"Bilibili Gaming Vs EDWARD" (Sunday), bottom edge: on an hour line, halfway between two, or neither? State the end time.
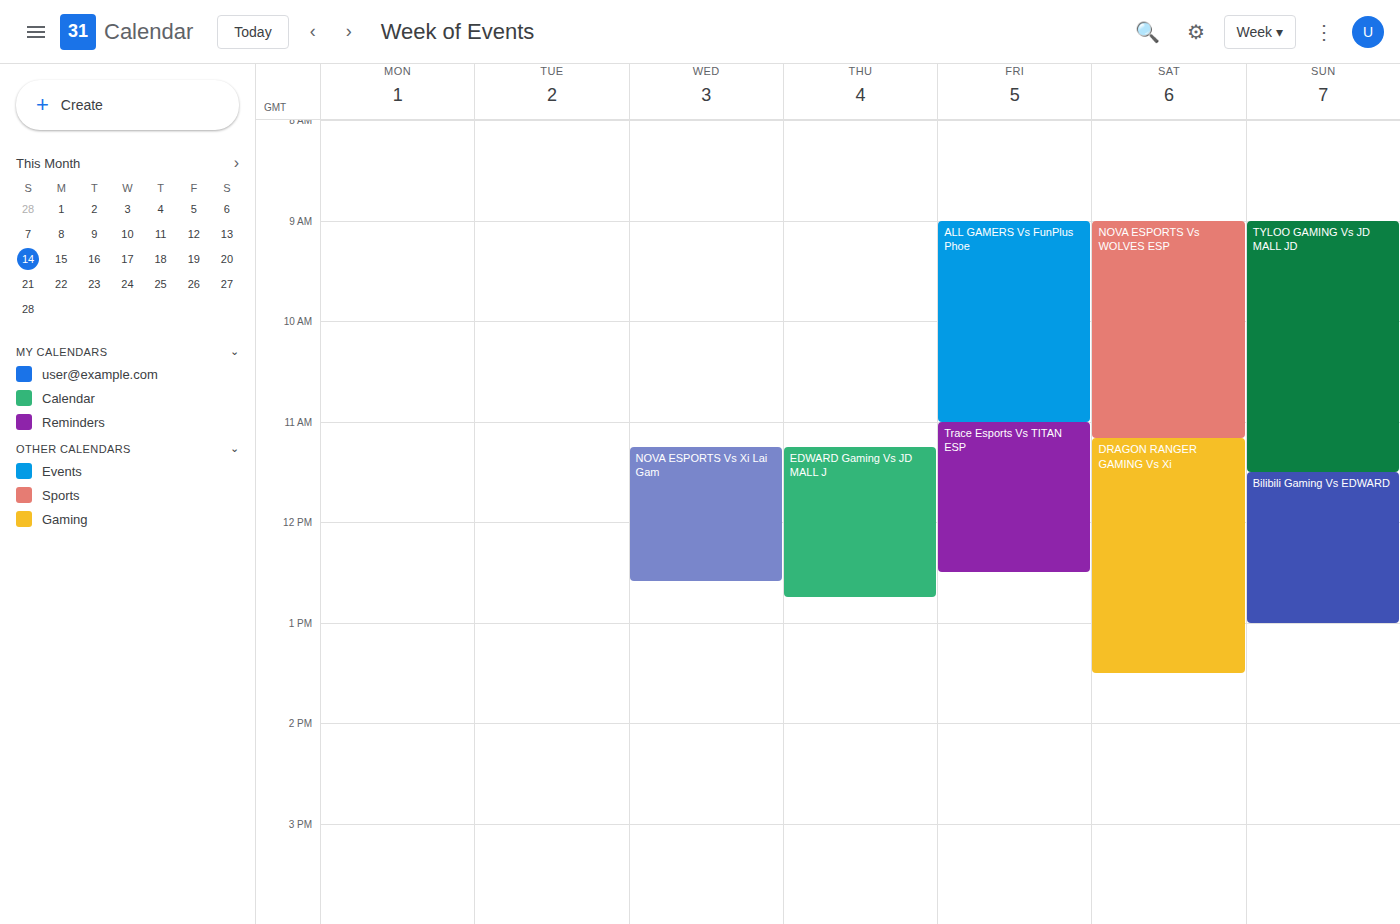
1:00 PM -- exactly on the 1 PM line.